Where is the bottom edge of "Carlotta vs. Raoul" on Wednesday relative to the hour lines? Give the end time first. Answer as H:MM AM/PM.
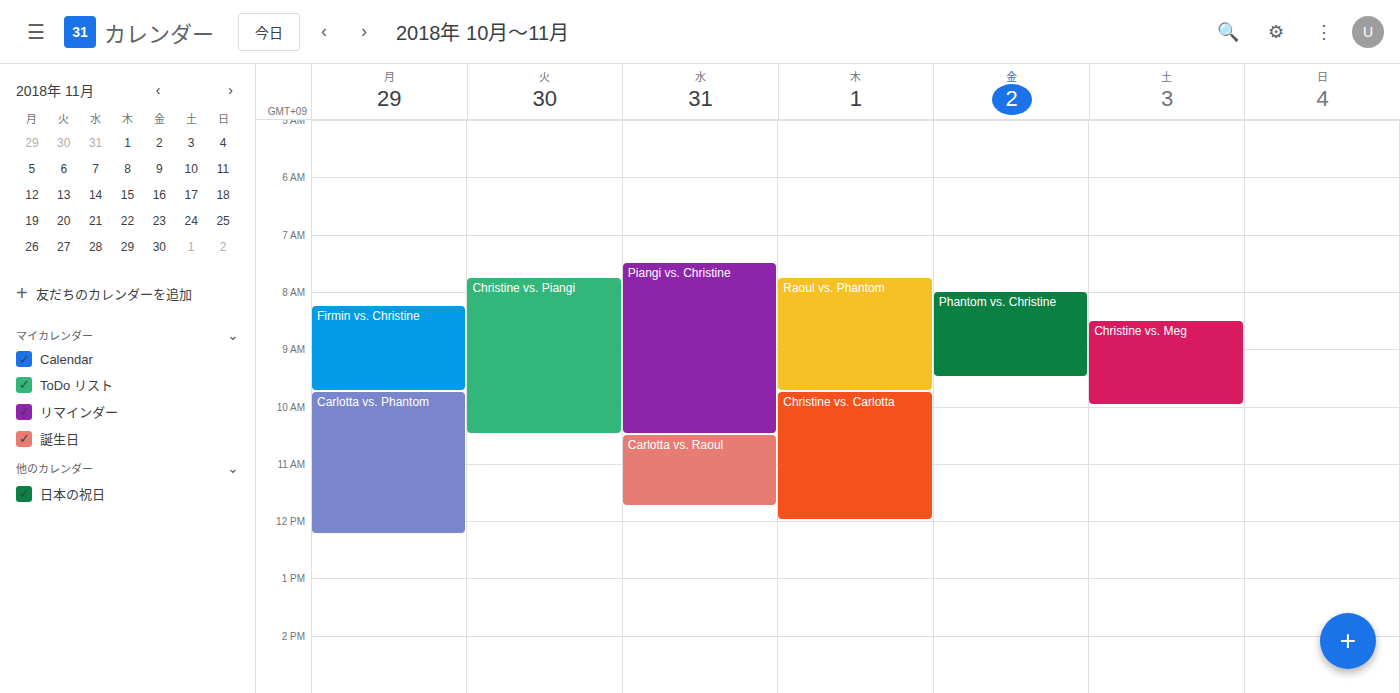
11:45 AM -- neither: three quarters of the way from the 11 AM line to the 12 PM line.